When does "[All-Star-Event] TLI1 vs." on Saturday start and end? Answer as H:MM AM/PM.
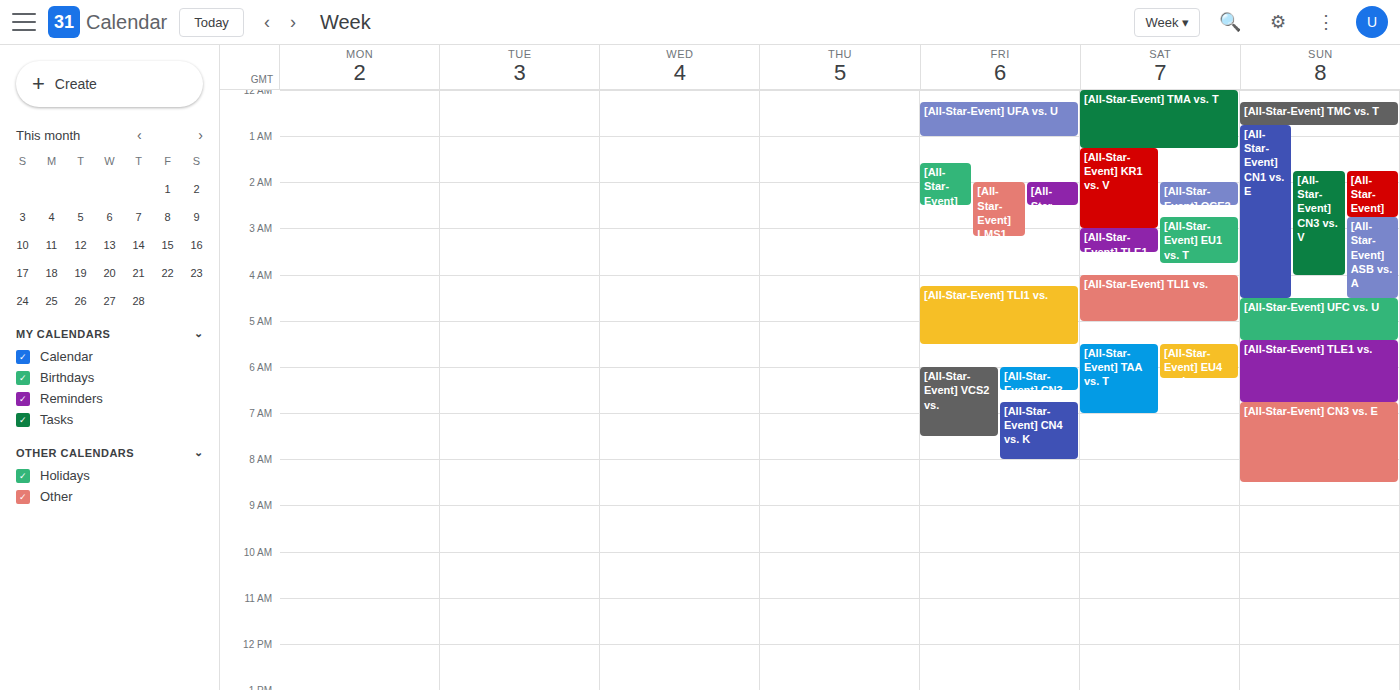
4:00 AM to 5:00 AM